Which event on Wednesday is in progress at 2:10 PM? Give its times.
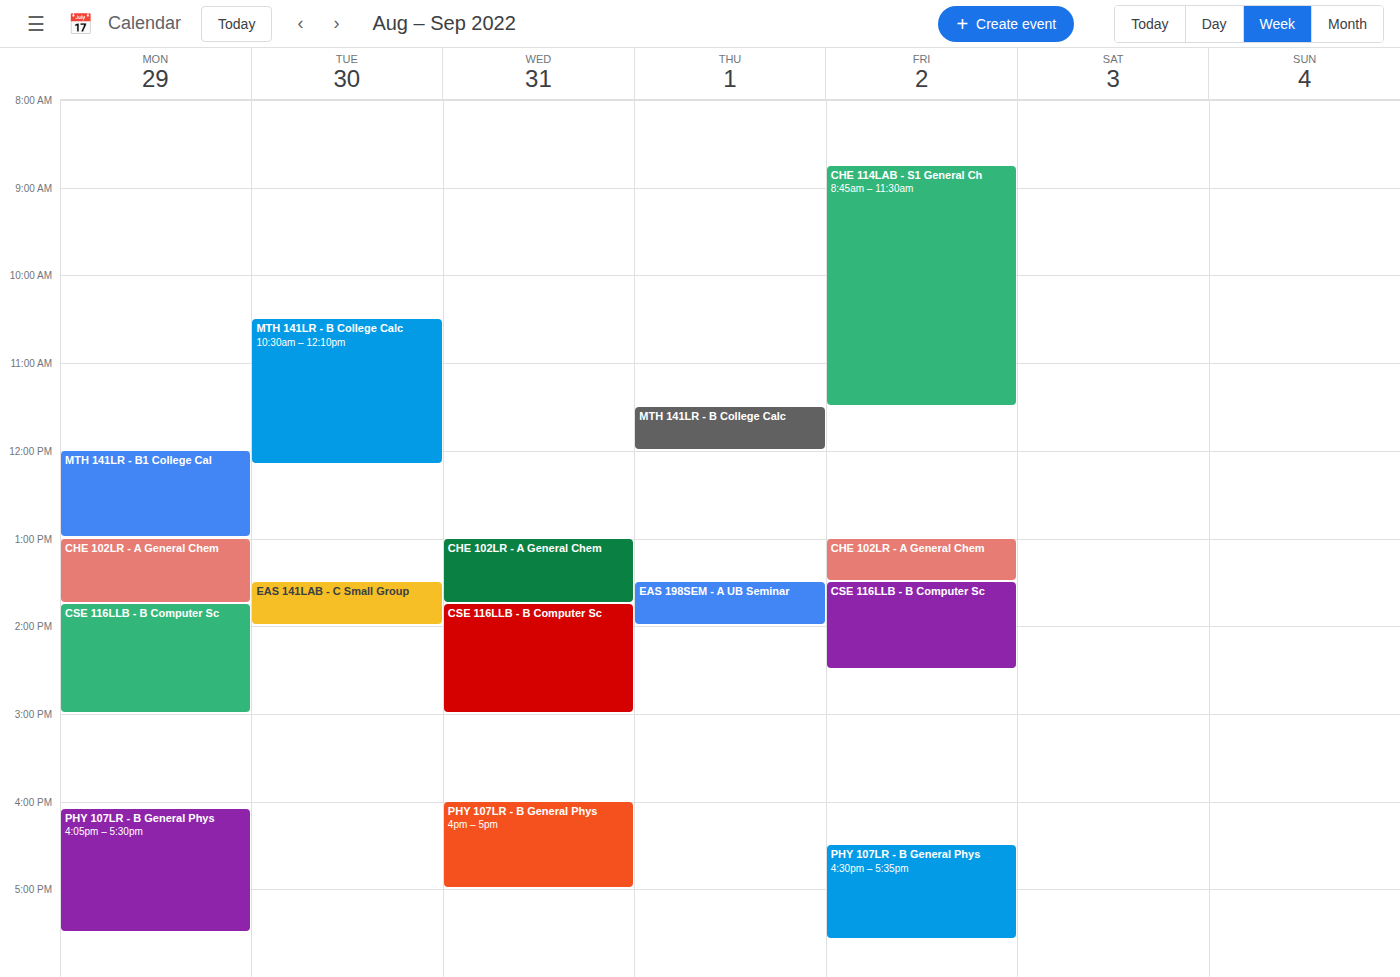
"CSE 116LLB - B Computer Sc", 1:45 PM to 3:00 PM